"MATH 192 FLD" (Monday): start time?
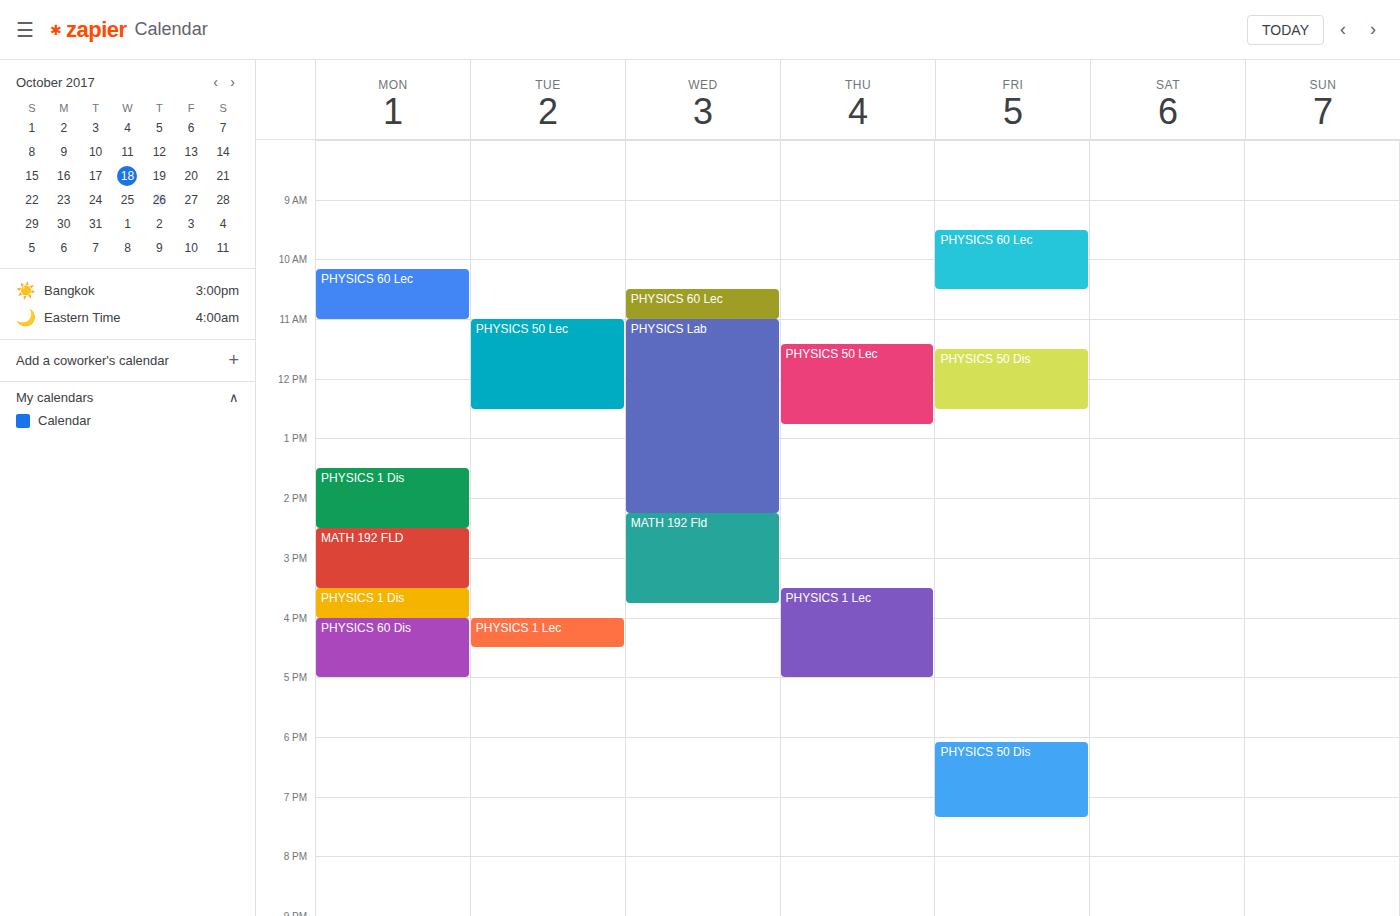
2:30 PM